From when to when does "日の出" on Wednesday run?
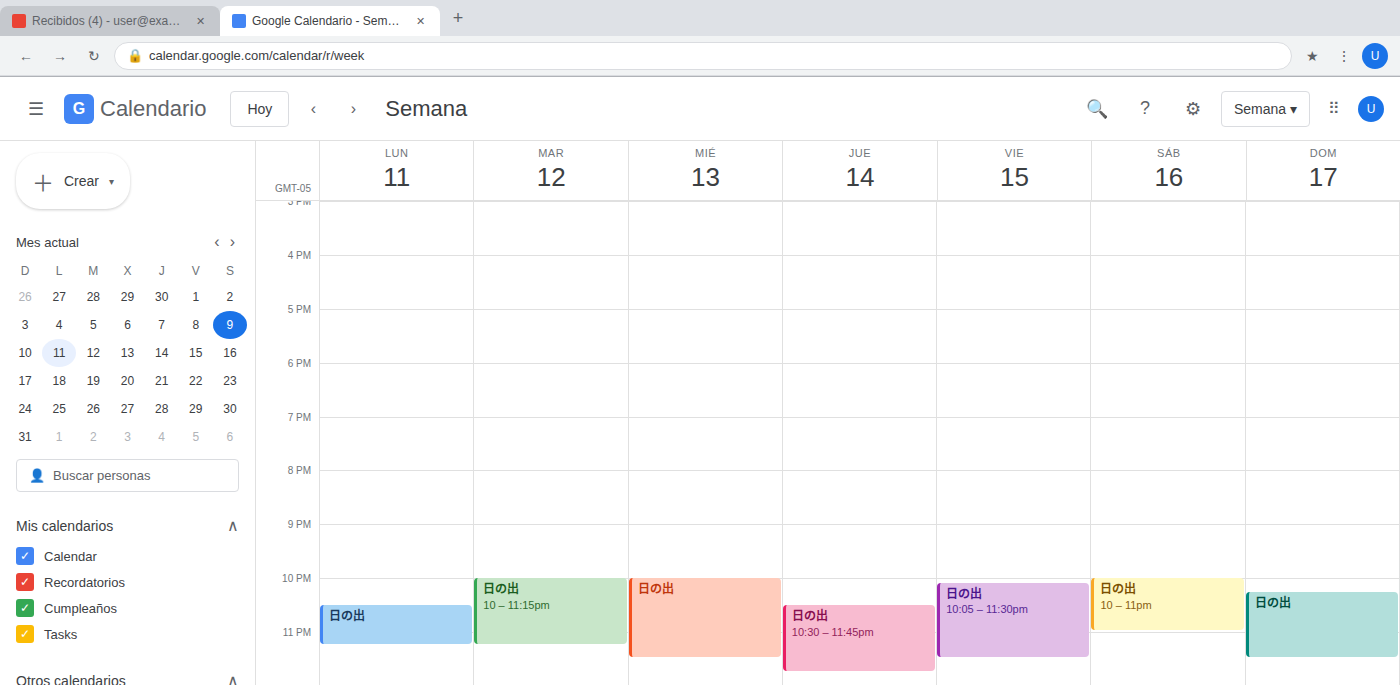
22:00 to 23:30